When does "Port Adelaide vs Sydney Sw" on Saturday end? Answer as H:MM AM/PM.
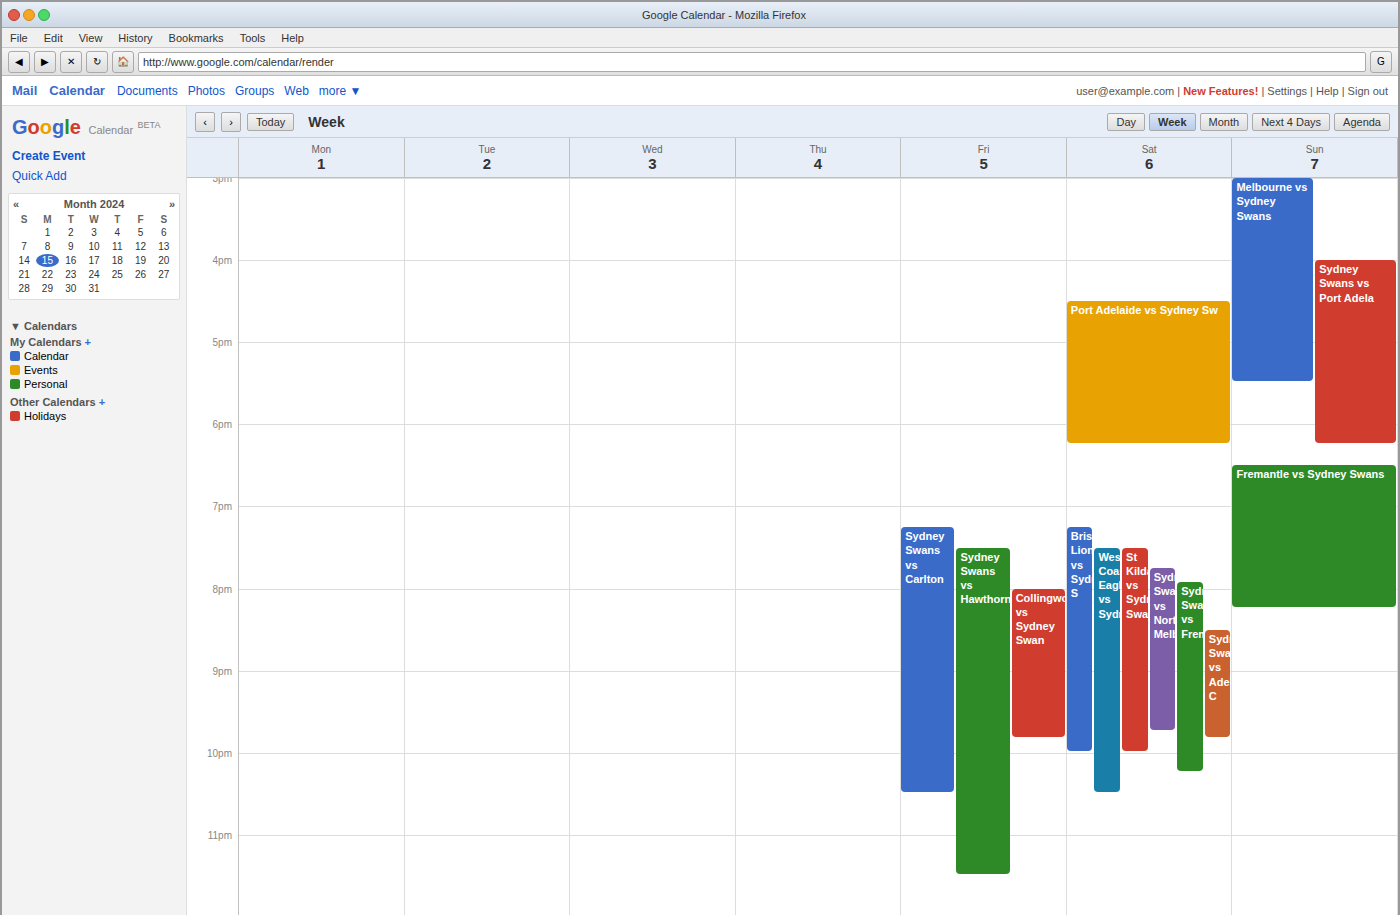
6:15 PM